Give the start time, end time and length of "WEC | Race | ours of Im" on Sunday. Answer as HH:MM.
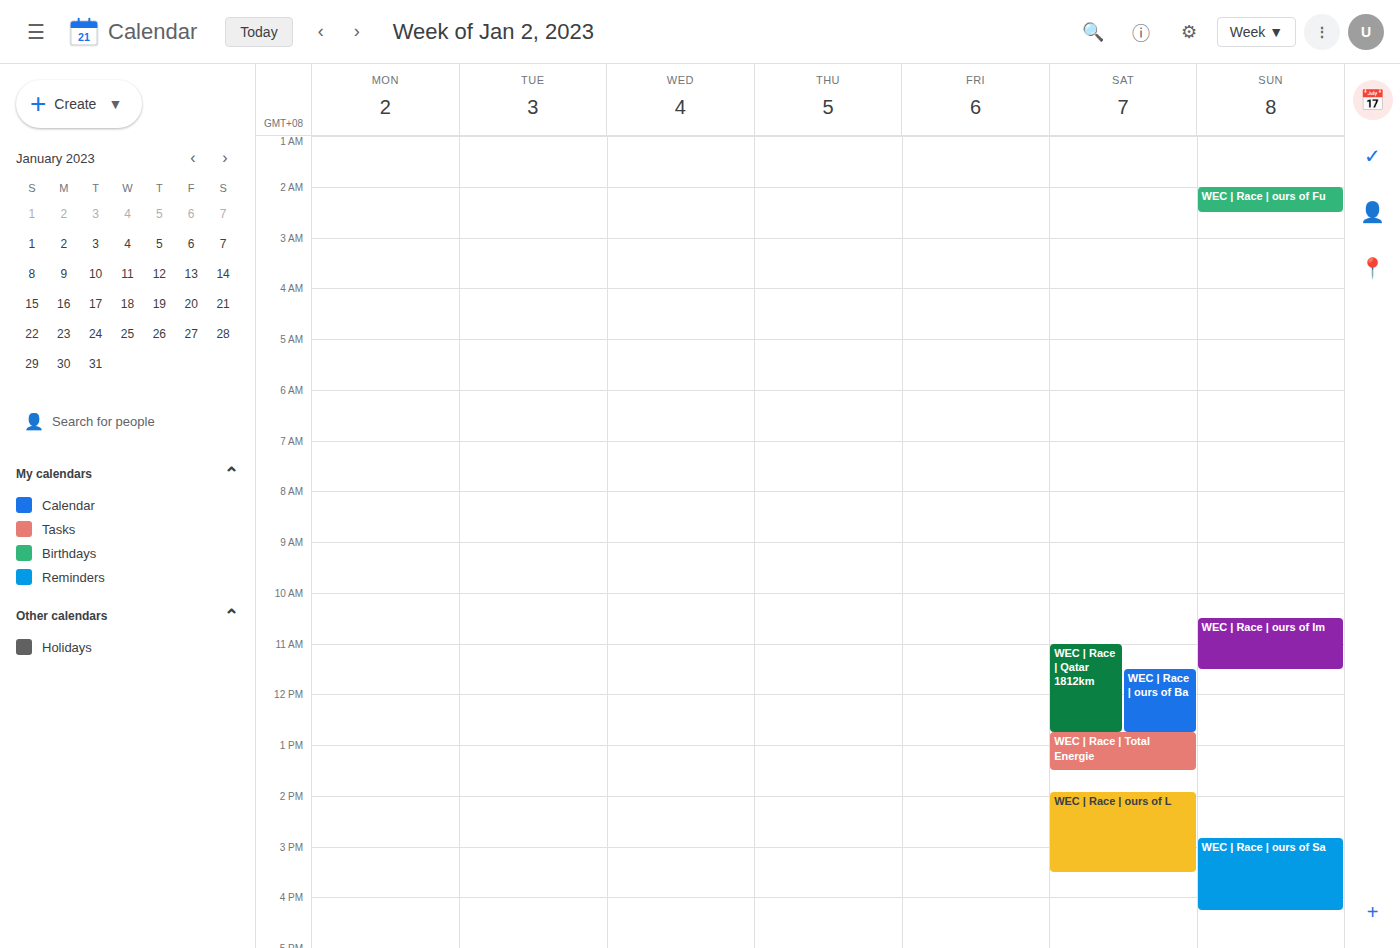
10:30 to 11:30, 1 hour